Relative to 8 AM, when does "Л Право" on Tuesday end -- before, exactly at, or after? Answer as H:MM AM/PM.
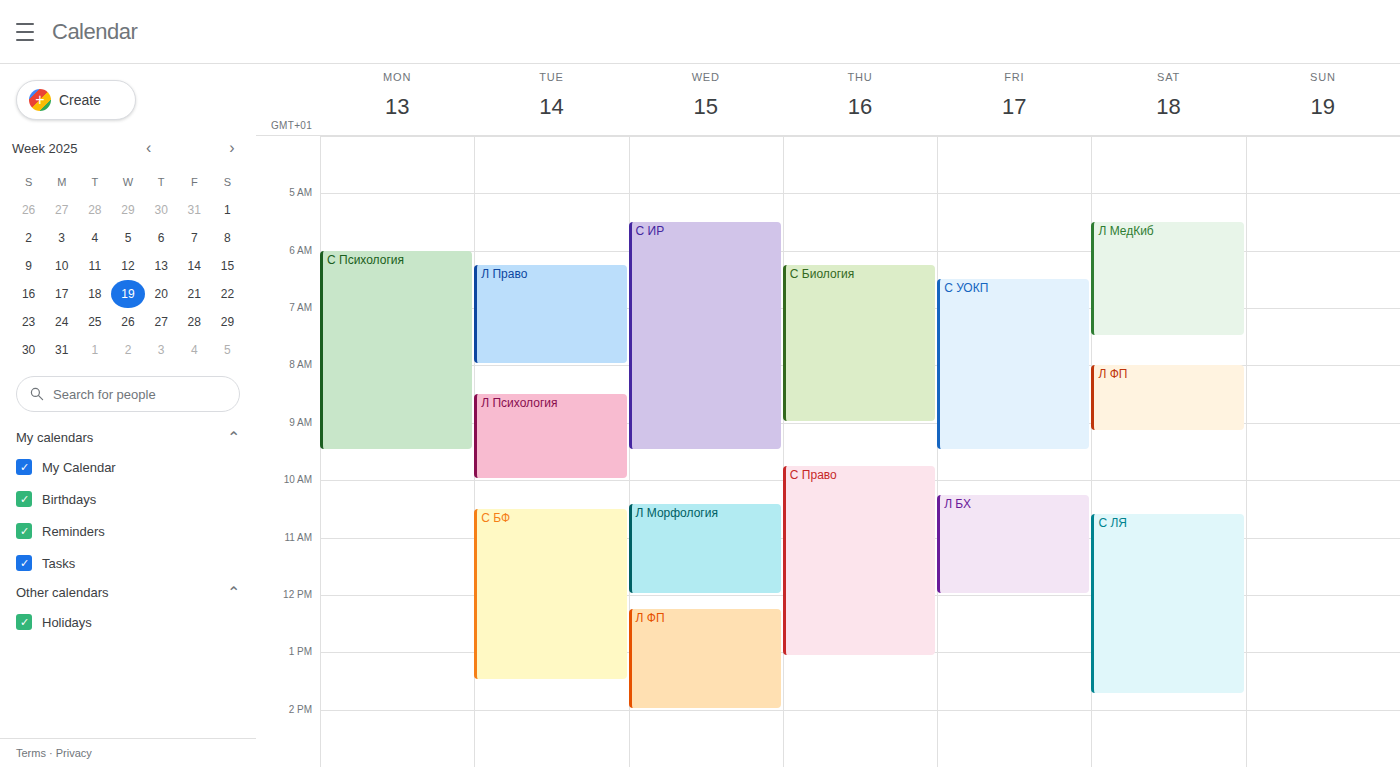
8:00 AM -- exactly at 8 AM, on the 8 AM line.